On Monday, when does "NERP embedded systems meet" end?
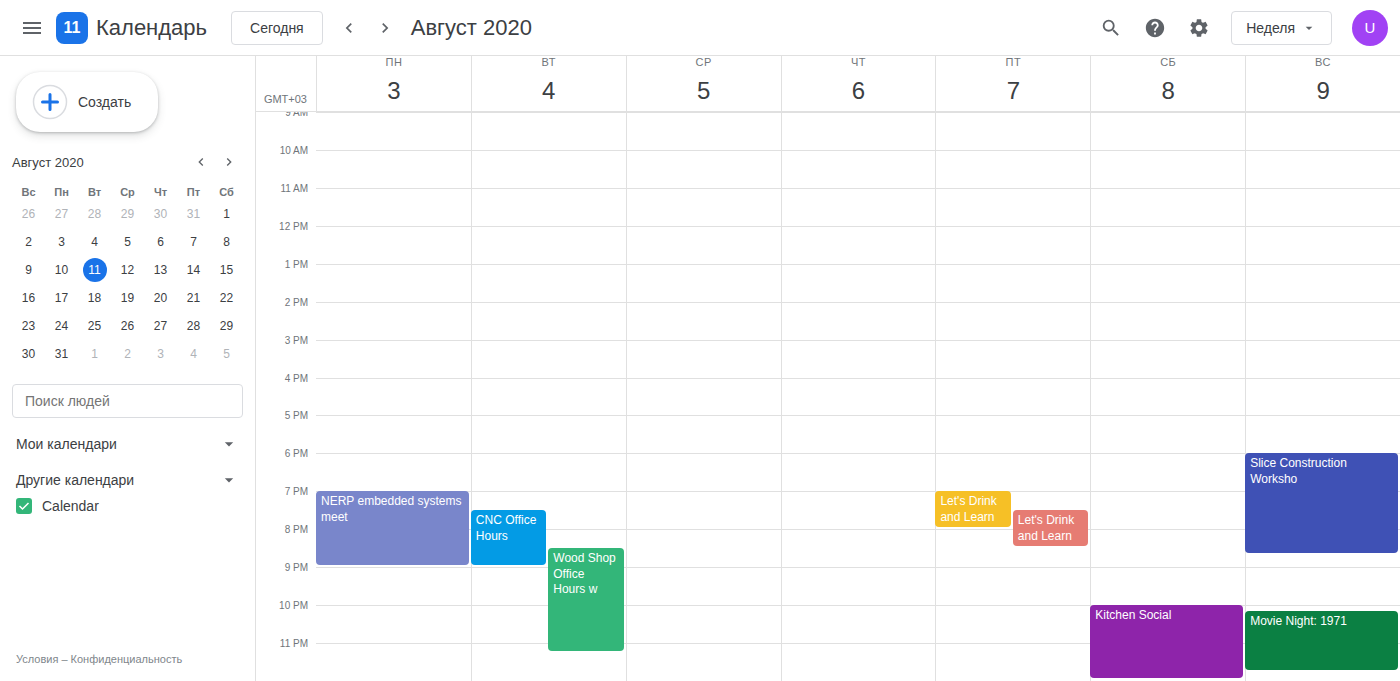
9:00 PM